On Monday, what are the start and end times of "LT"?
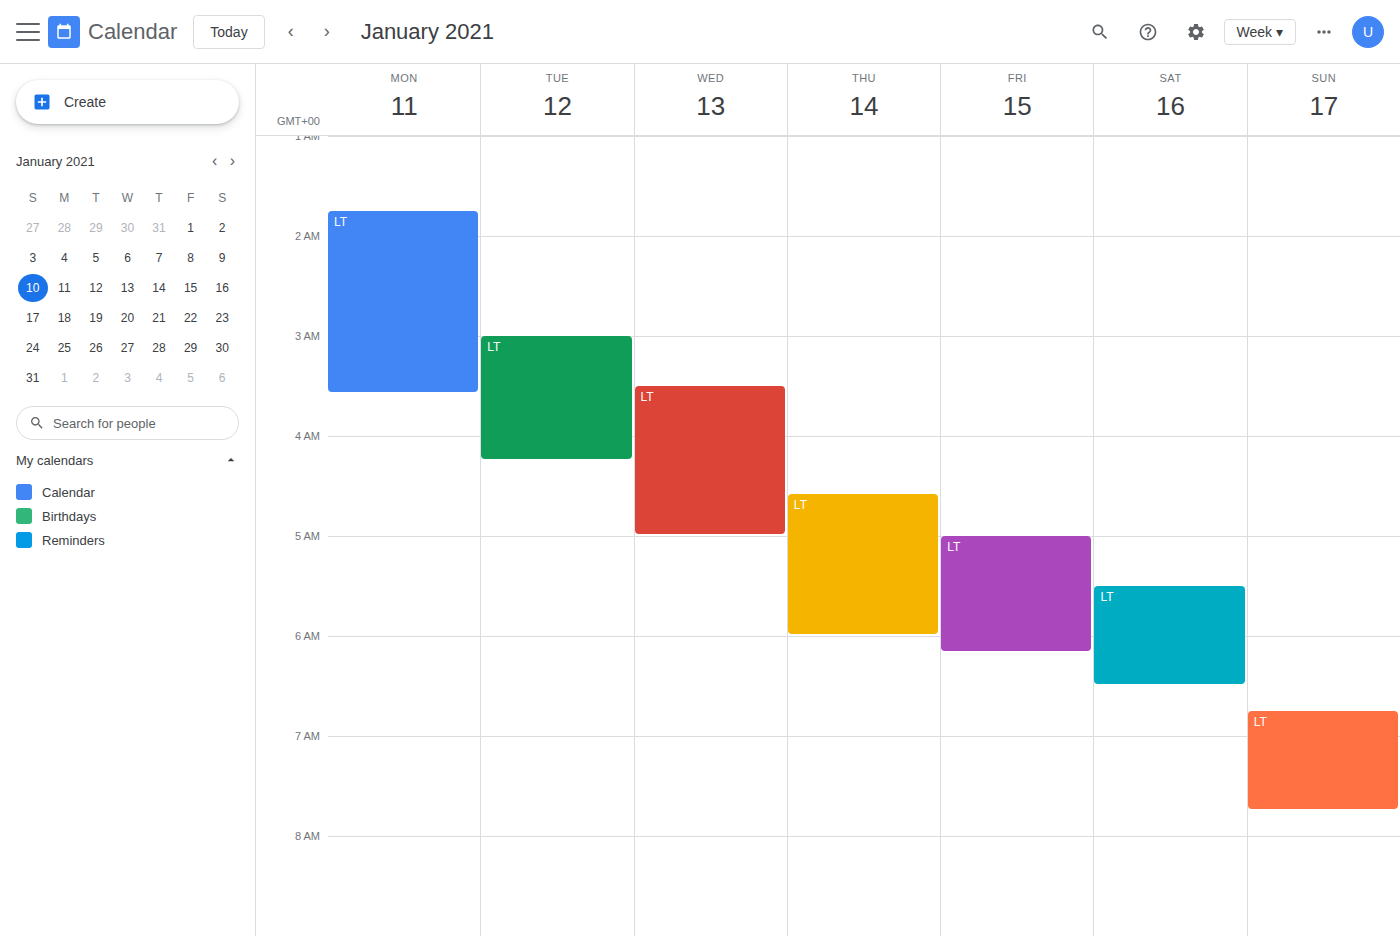
1:45 AM to 3:35 AM